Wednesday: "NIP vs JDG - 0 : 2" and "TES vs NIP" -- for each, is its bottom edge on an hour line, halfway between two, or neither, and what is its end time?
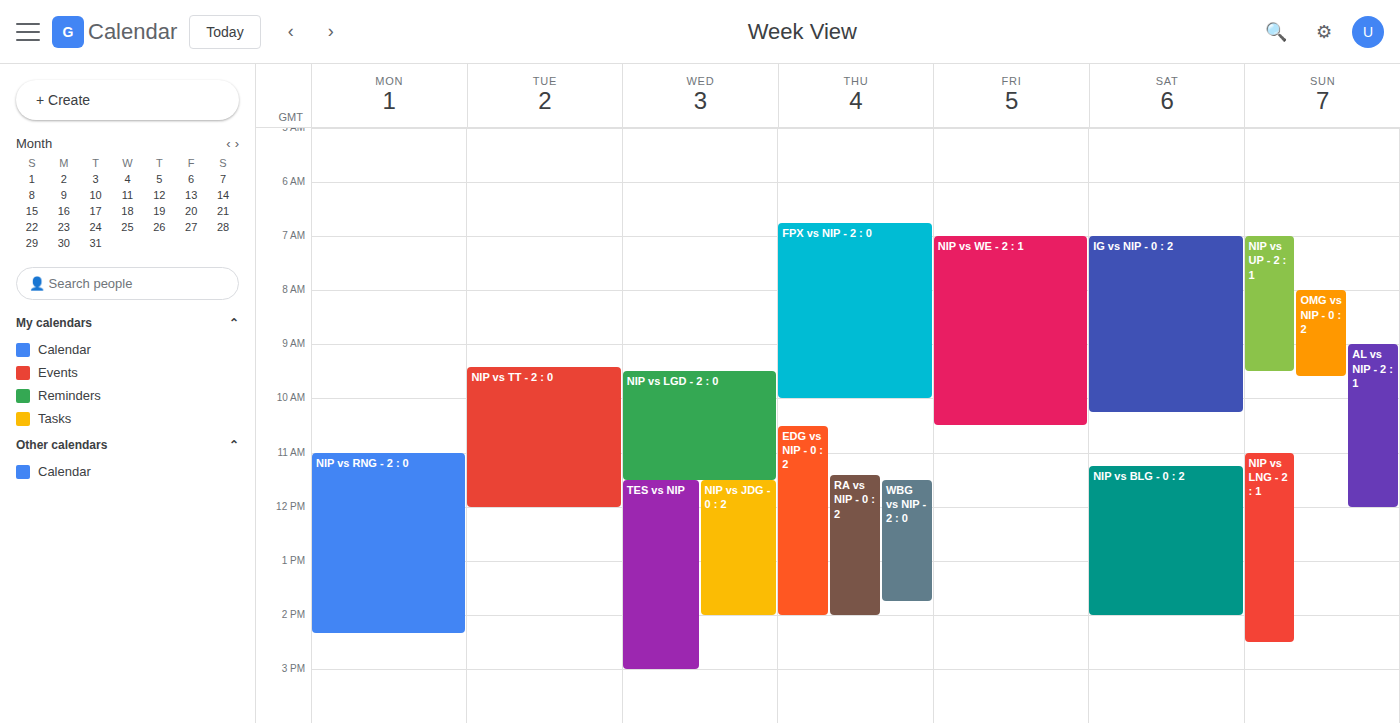
"NIP vs JDG - 0 : 2": 2:00 PM, exactly on the 2 PM line. "TES vs NIP": 3:00 PM, exactly on the 3 PM line.